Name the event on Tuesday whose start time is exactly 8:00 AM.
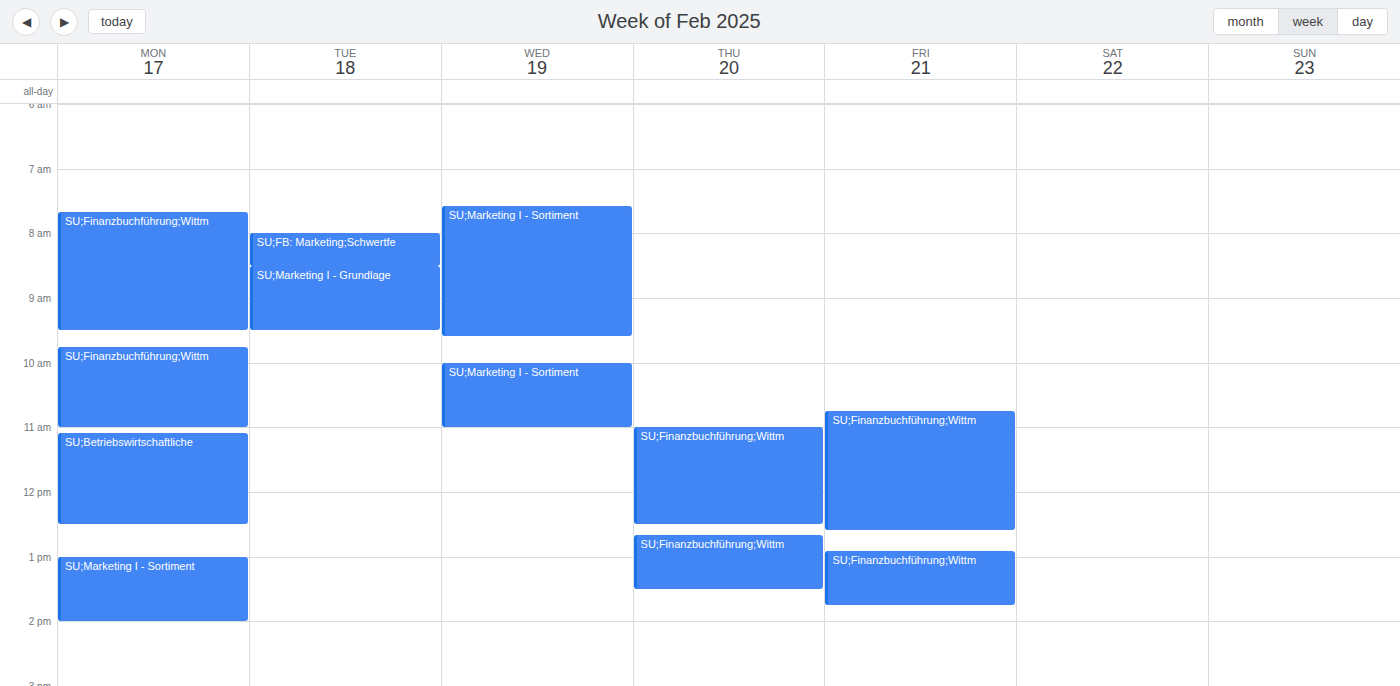
"SU;FB: Marketing;Schwertfe"